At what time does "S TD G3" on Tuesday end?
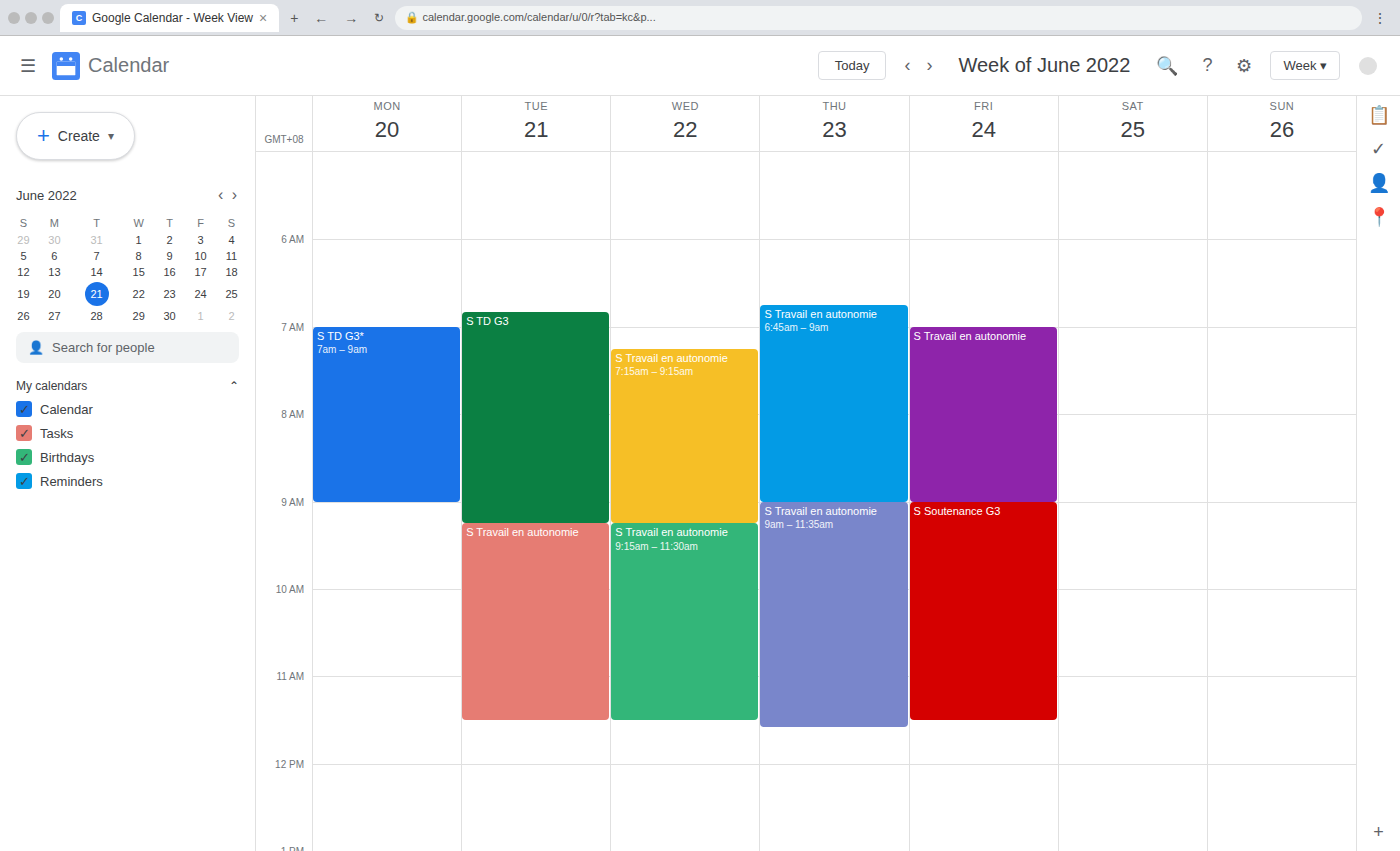
9:15 AM